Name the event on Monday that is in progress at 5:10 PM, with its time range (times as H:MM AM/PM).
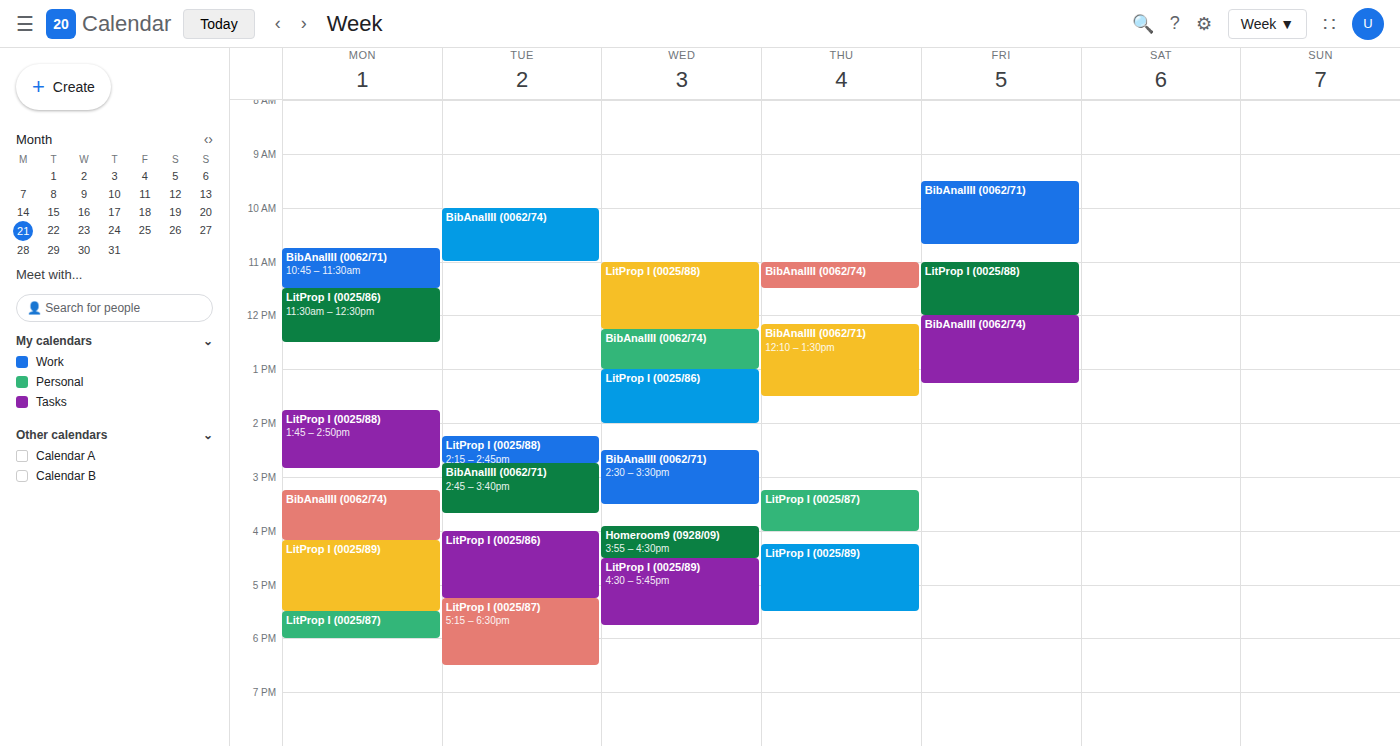
"LitProp I (0025/89)", 4:10 PM to 5:30 PM